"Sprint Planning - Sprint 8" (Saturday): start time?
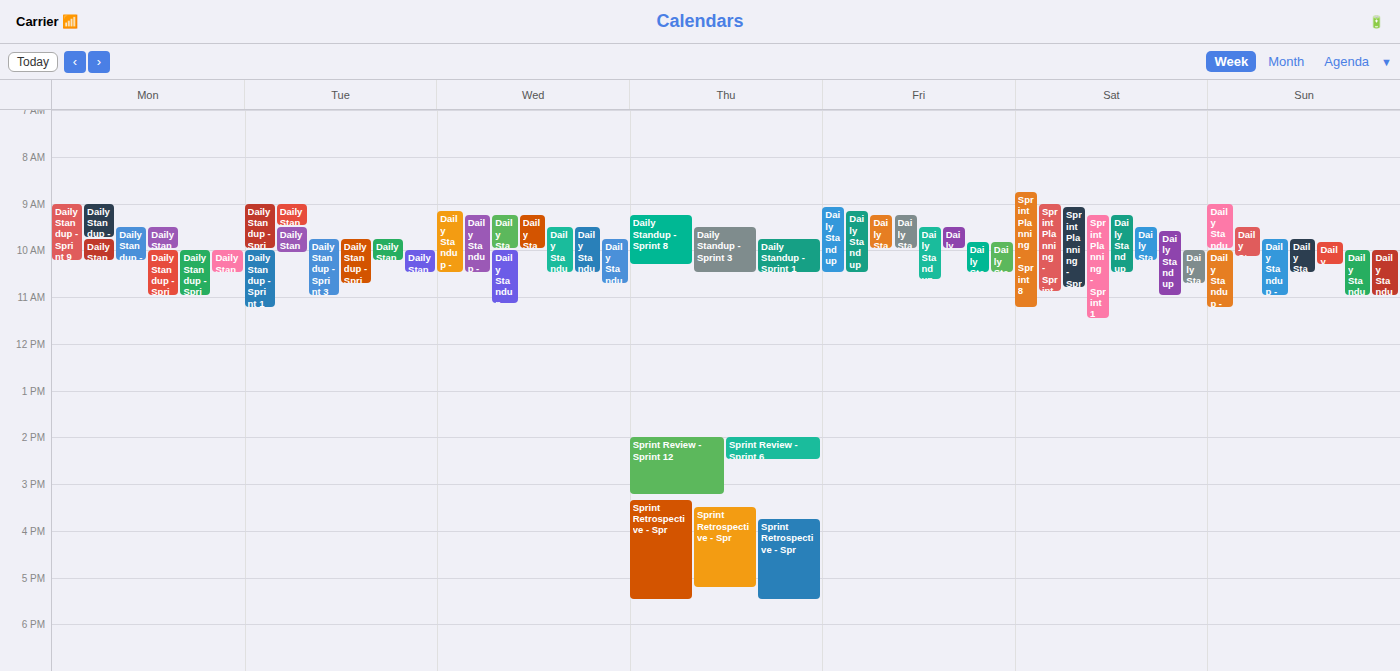
8:45 AM